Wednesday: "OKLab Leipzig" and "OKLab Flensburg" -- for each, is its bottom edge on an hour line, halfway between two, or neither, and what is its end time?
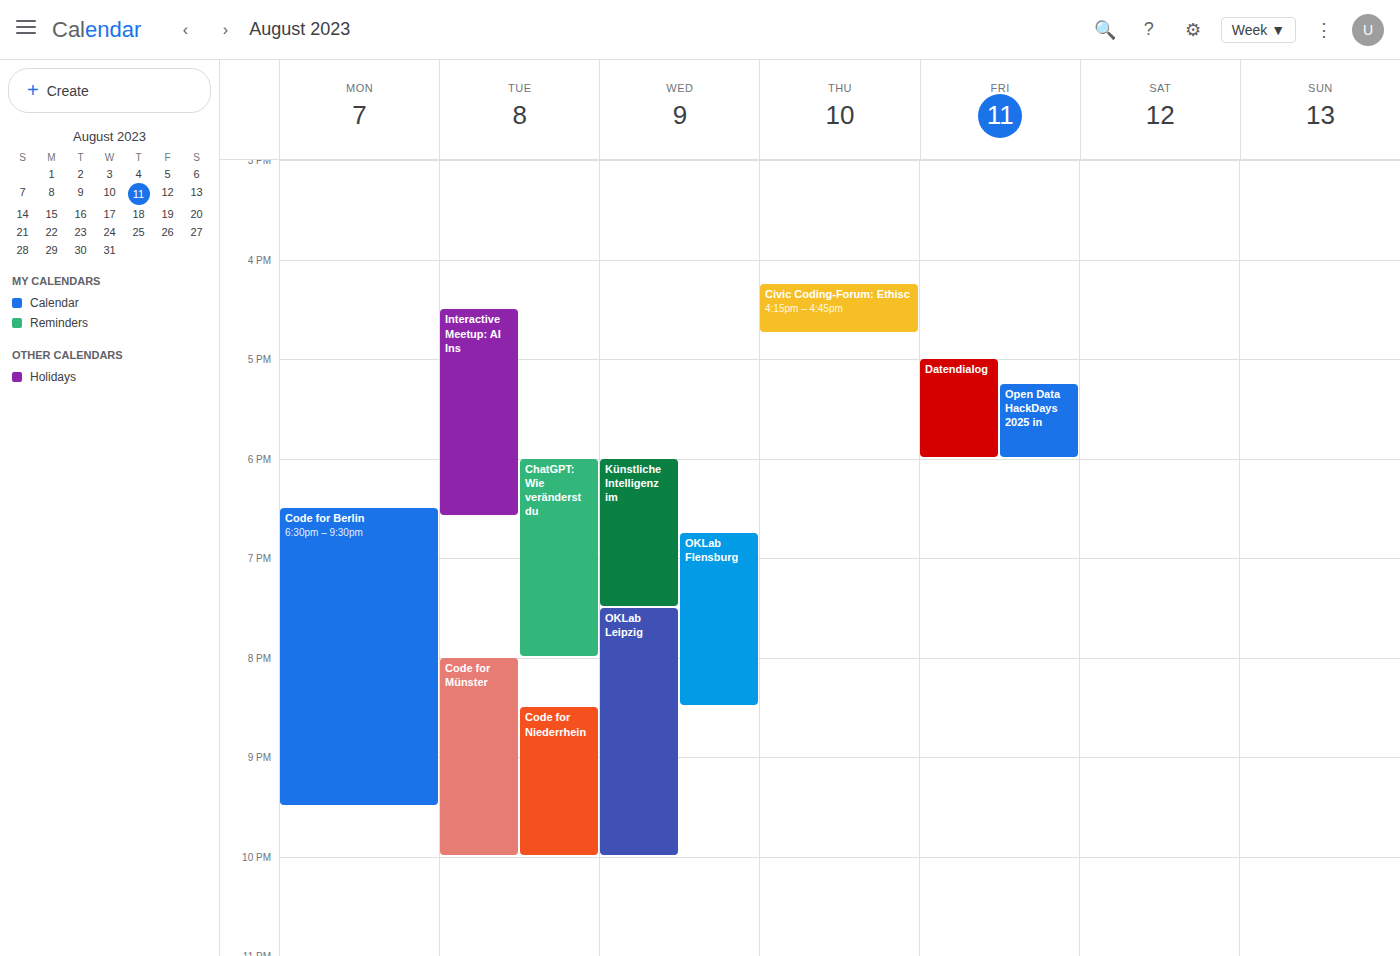
"OKLab Leipzig": 10:00 PM, exactly on the 10 PM line. "OKLab Flensburg": 8:30 PM, halfway between the 8 PM and 9 PM lines.